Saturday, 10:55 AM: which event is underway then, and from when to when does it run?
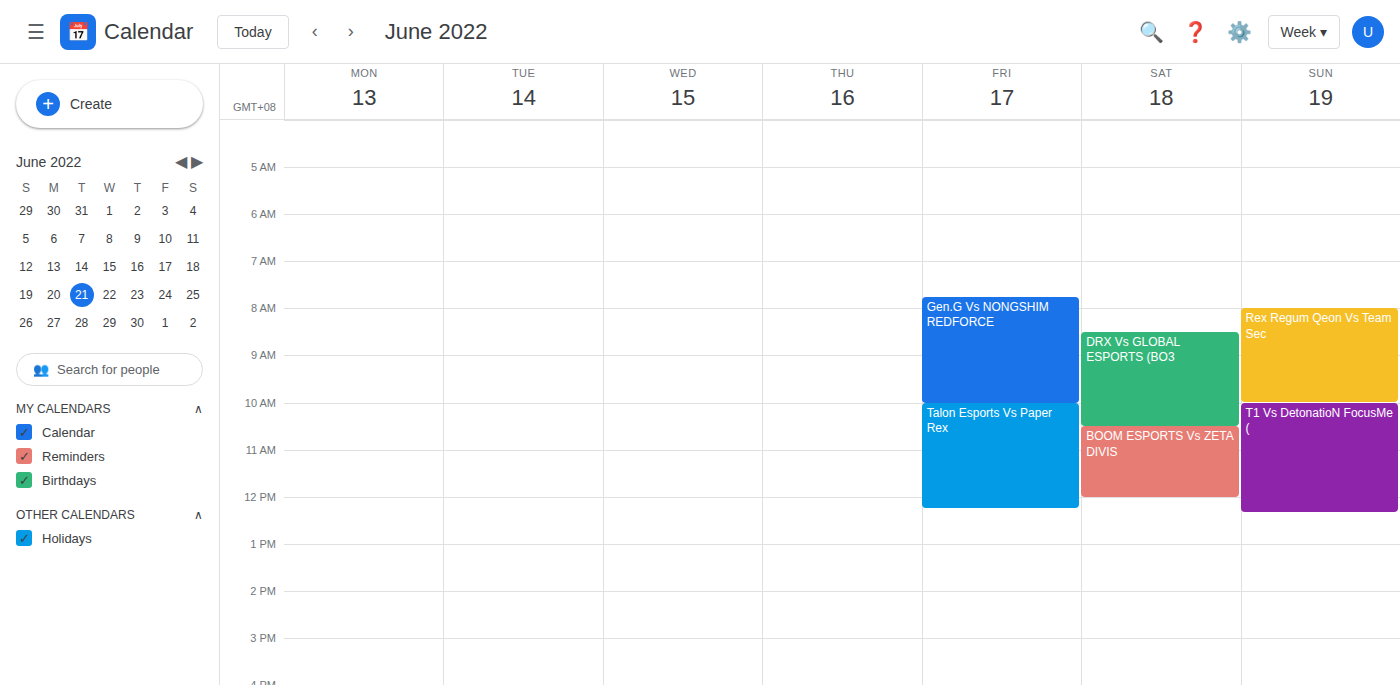
"BOOM ESPORTS Vs ZETA DIVIS", 10:30 AM to 12:00 PM